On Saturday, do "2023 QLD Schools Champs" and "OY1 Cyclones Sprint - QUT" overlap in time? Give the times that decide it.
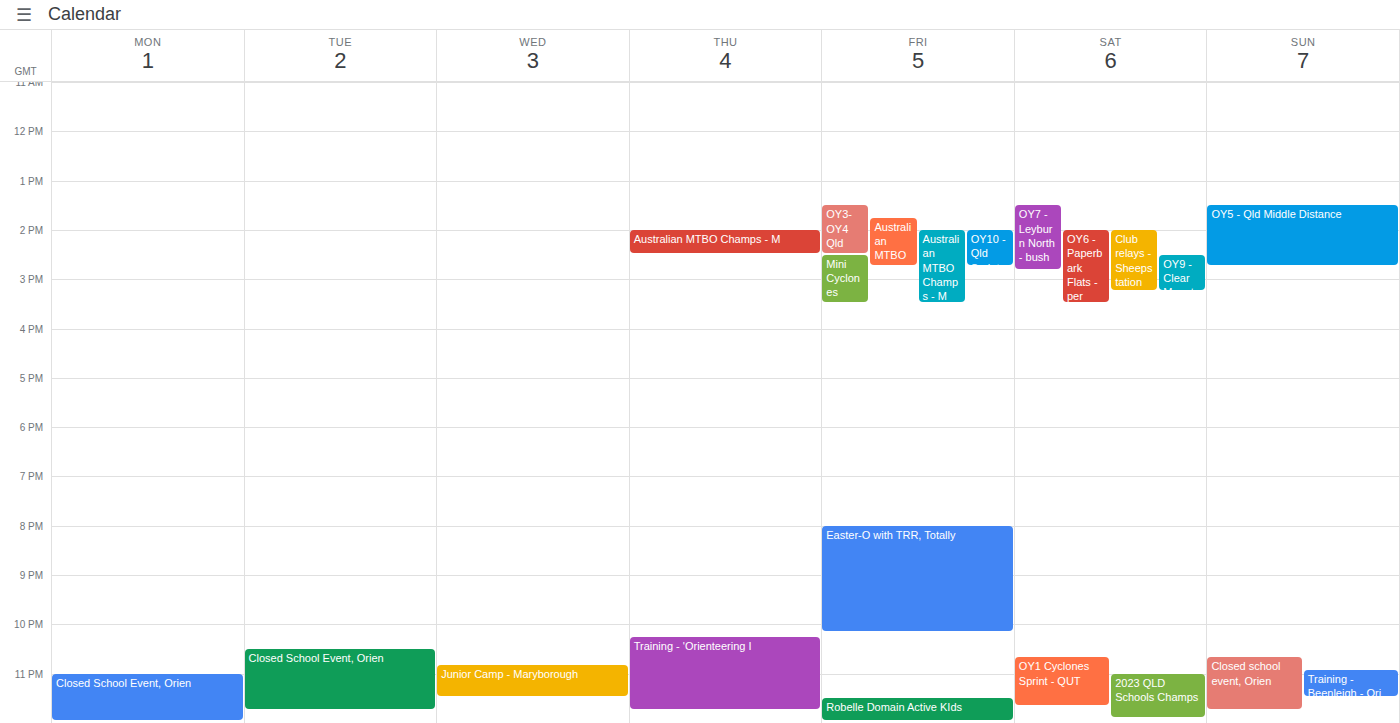
"2023 QLD Schools Champs" starts at 11:00 PM, before "OY1 Cyclones Sprint - QUT" ends at 11:40 PM -- they overlap.